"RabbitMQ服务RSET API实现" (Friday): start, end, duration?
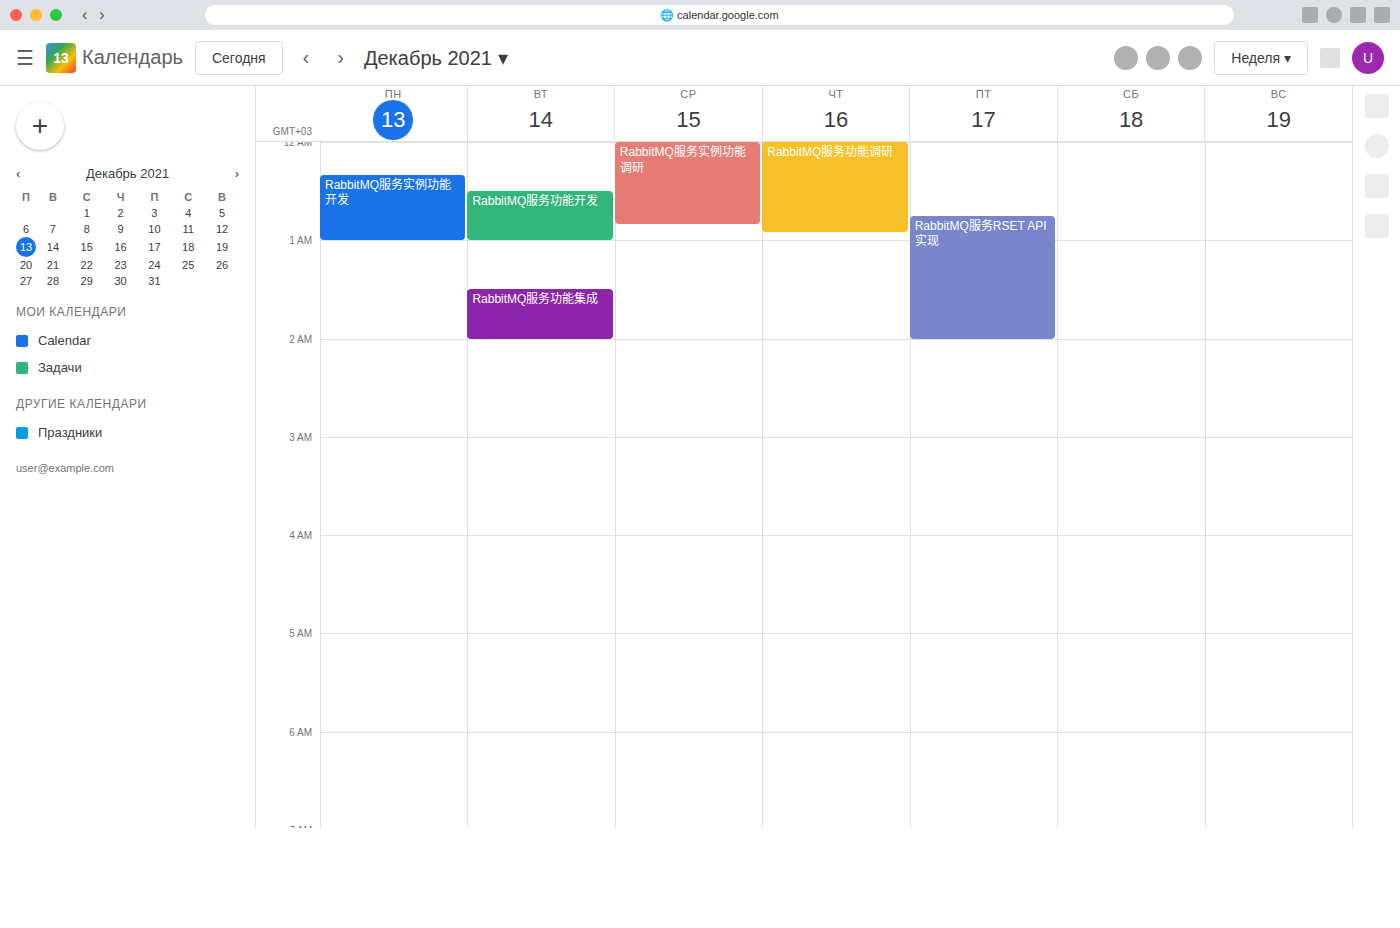
12:45 AM to 2:00 AM, 1 hour 15 minutes